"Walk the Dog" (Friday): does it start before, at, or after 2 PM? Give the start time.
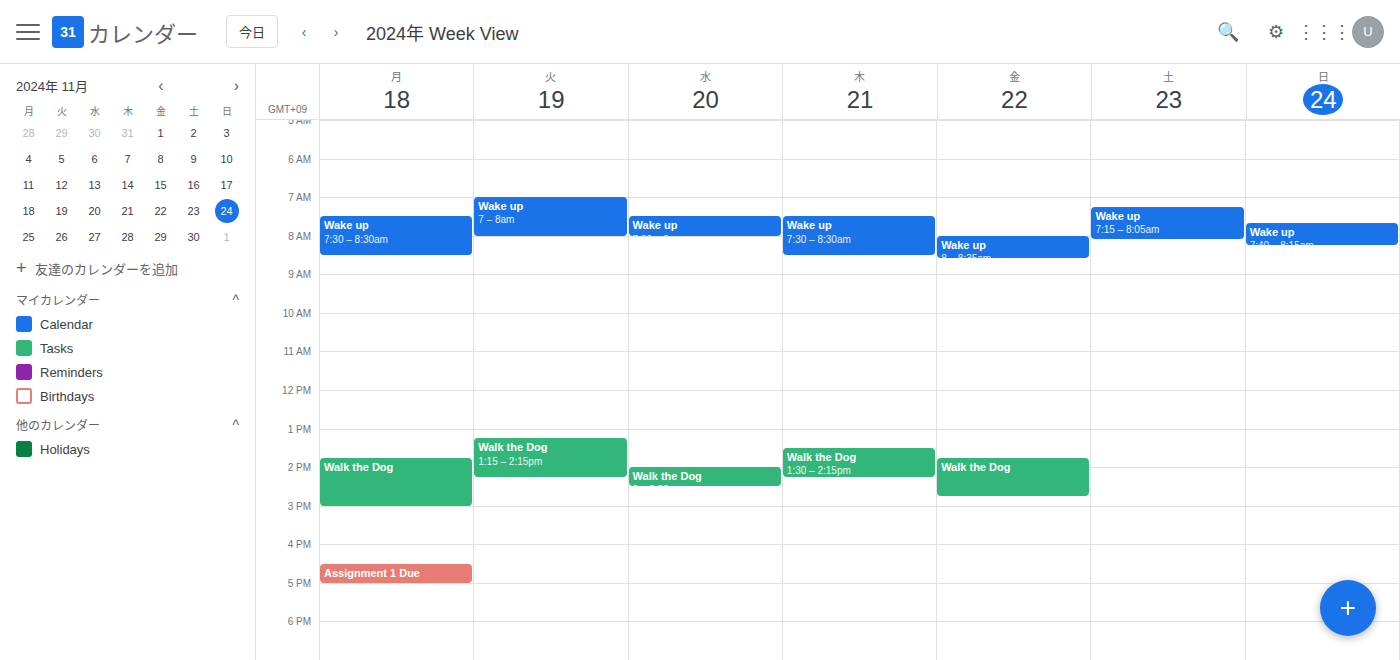
1:45 PM -- before 2 PM, 15 minutes above the 2 PM line.